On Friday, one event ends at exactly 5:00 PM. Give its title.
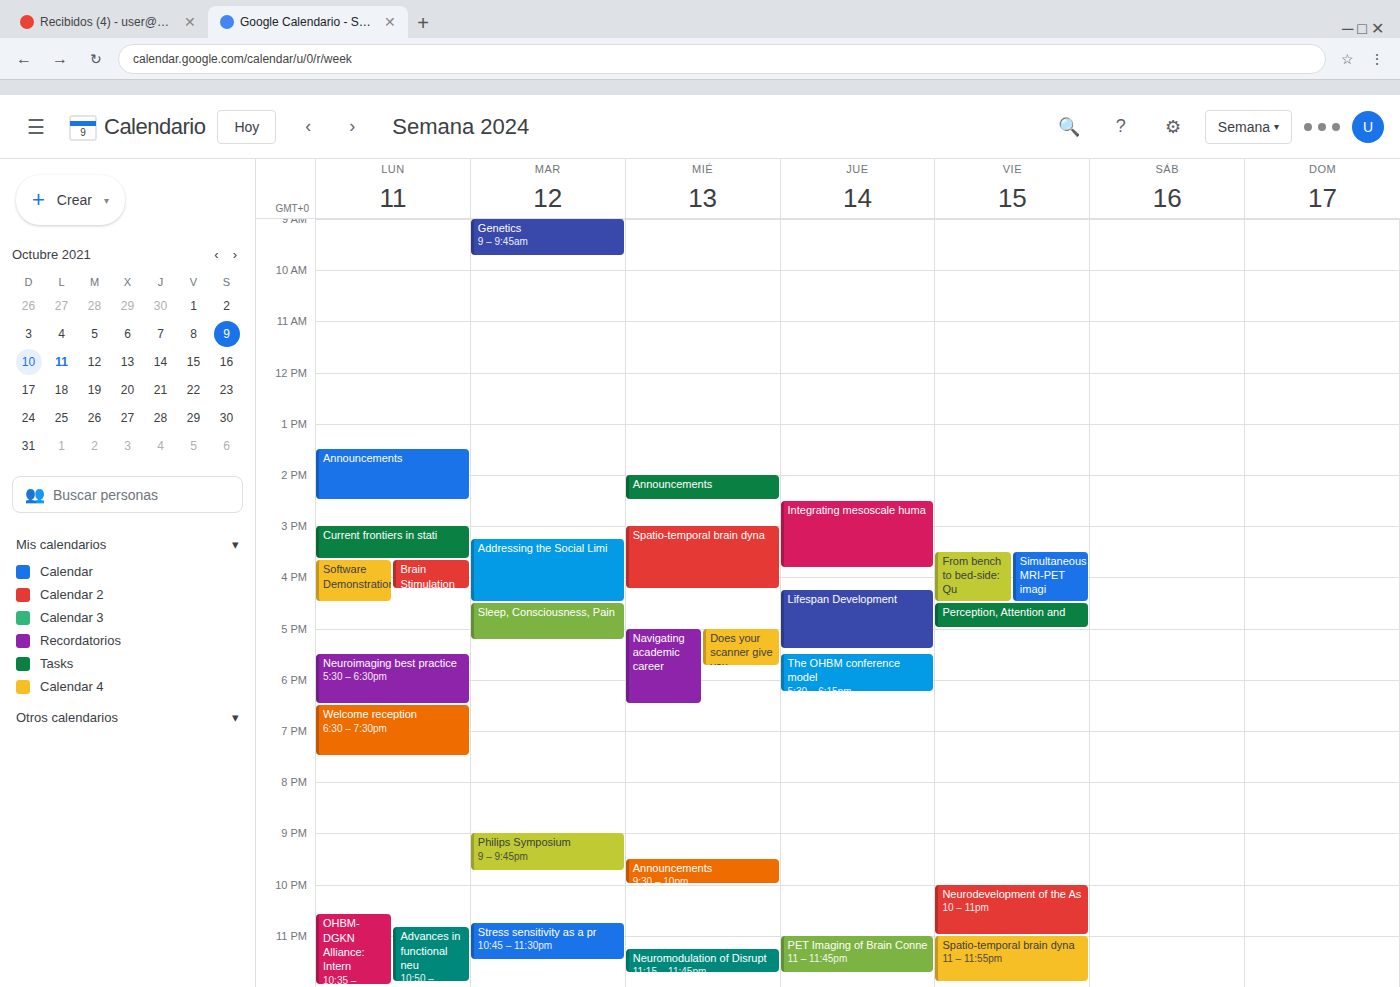
"Perception, Attention and"